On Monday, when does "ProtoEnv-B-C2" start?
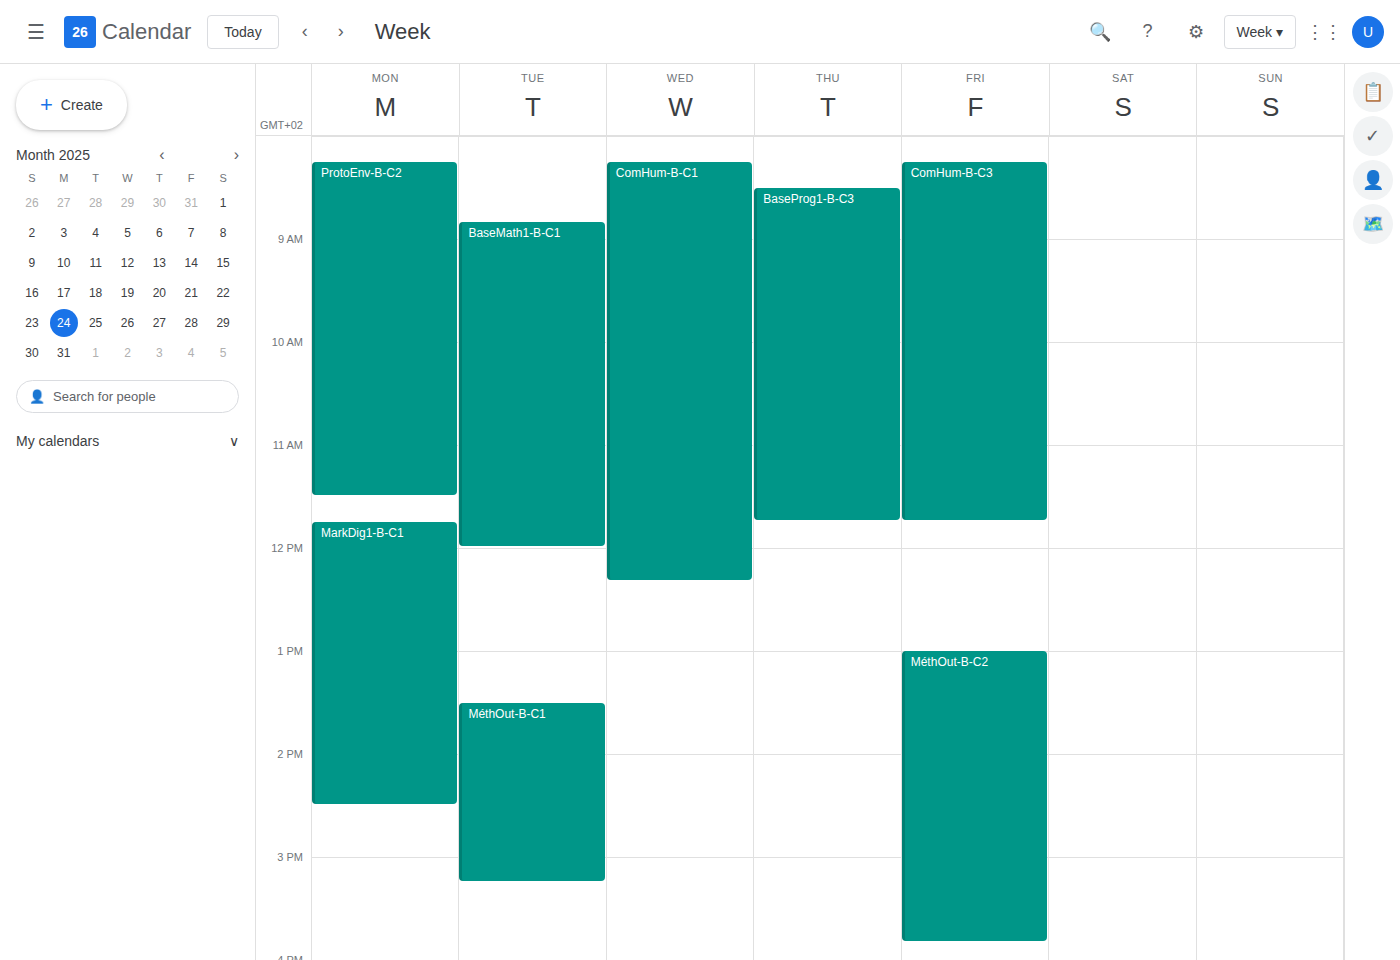
8:15 AM